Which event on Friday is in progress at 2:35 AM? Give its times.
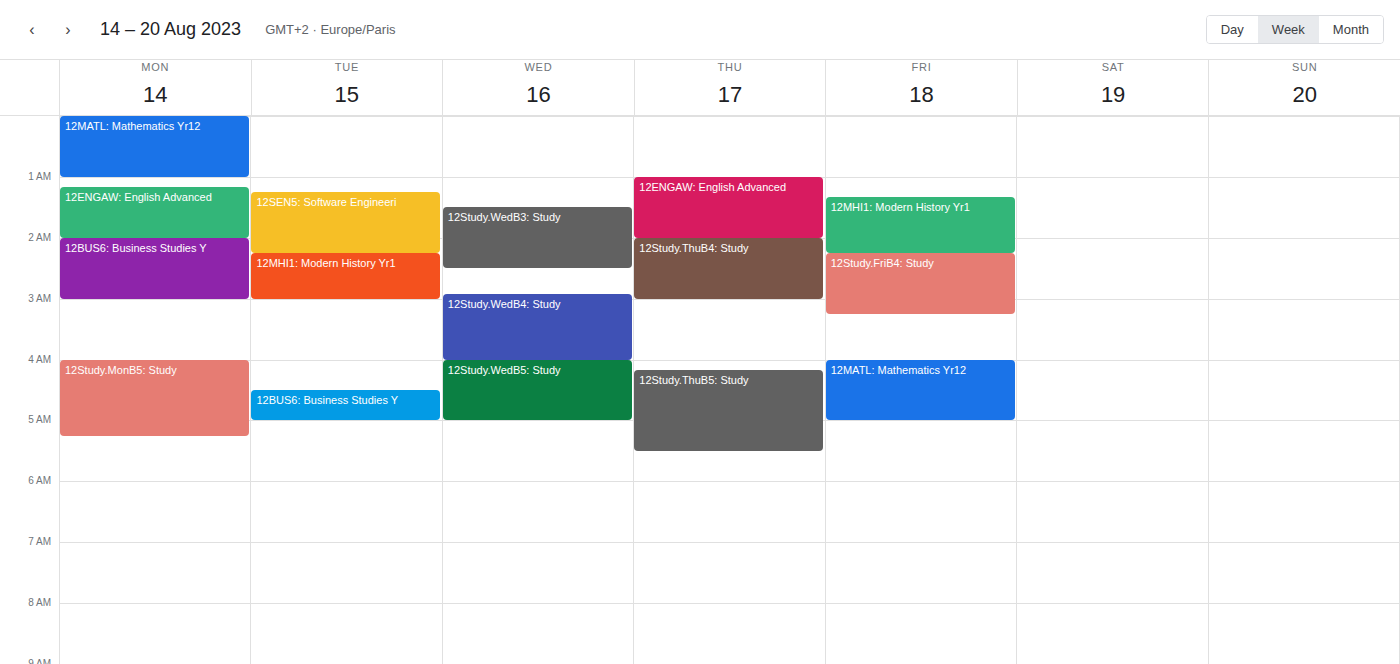
"12Study.FriB4: Study", 2:15 AM to 3:15 AM